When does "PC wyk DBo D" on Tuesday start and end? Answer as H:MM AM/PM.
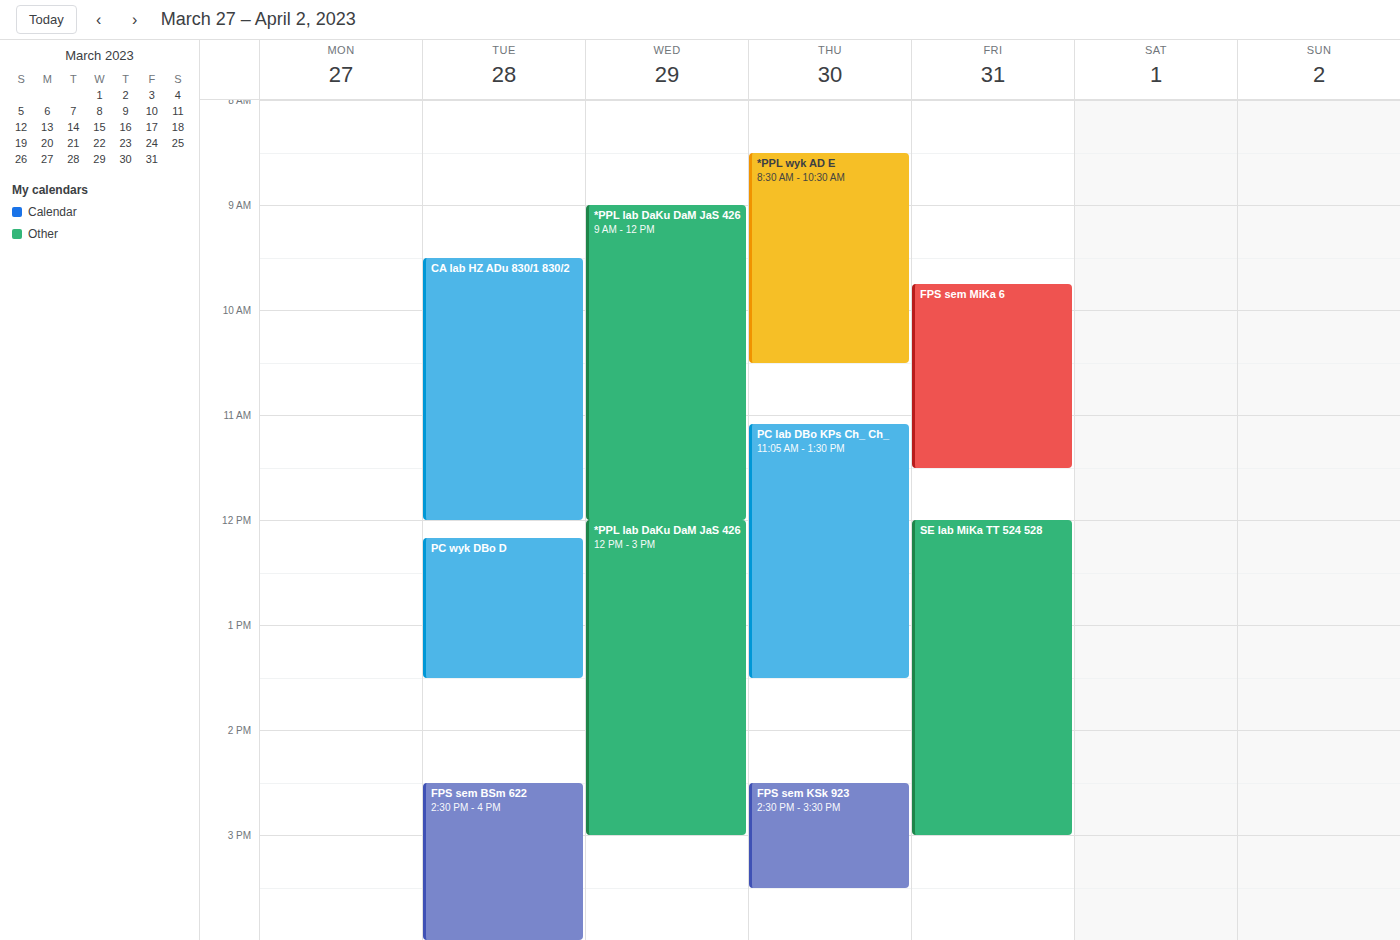
12:10 PM to 1:30 PM